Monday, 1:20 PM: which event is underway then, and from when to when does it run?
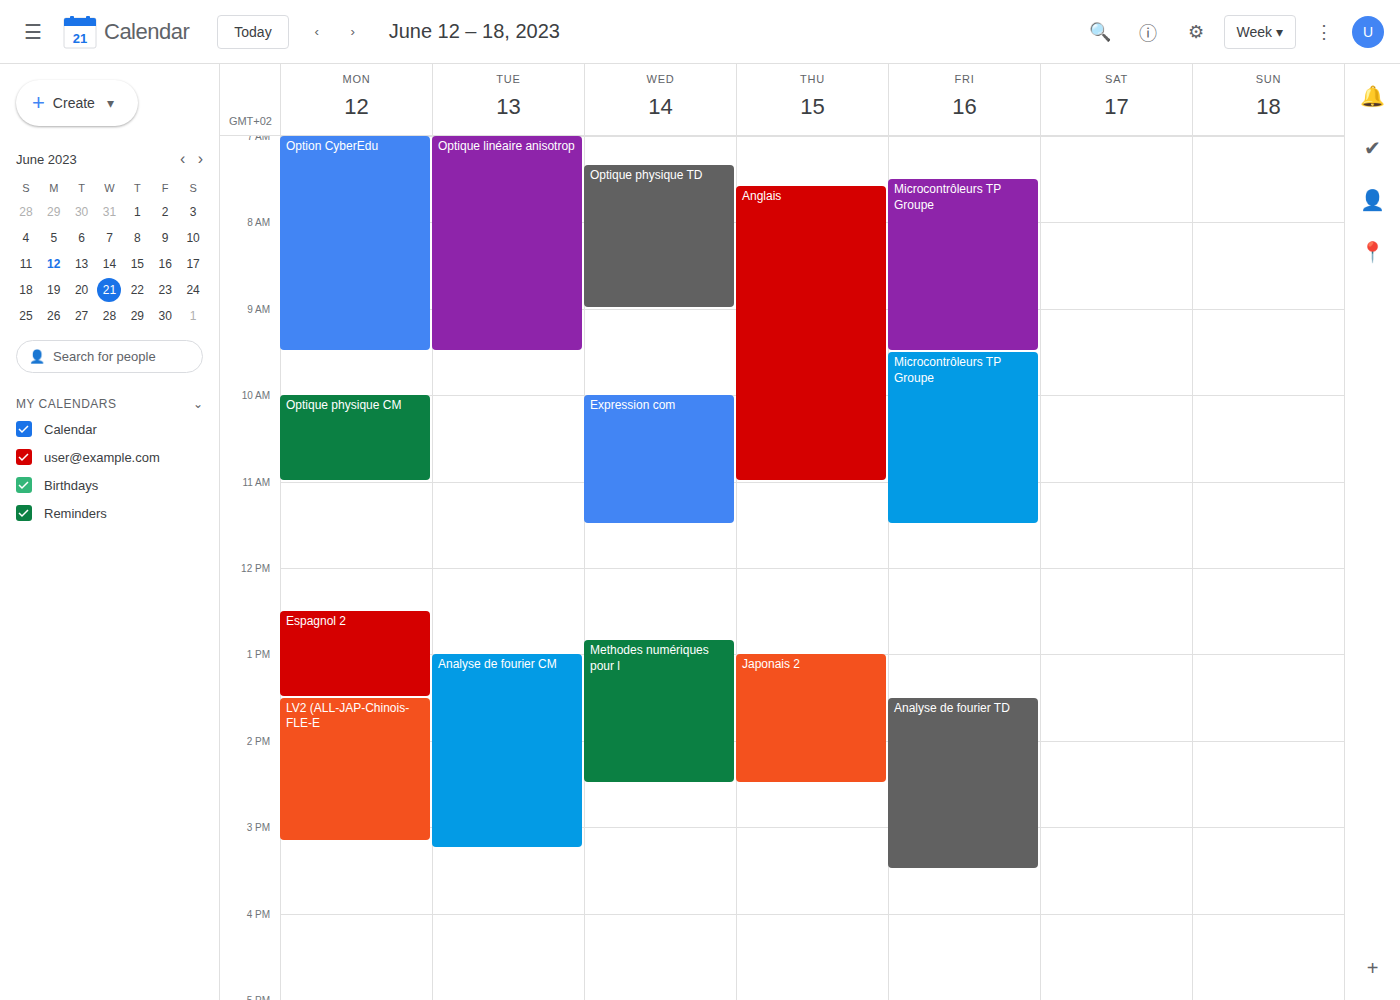
"Espagnol 2", 12:30 PM to 1:30 PM